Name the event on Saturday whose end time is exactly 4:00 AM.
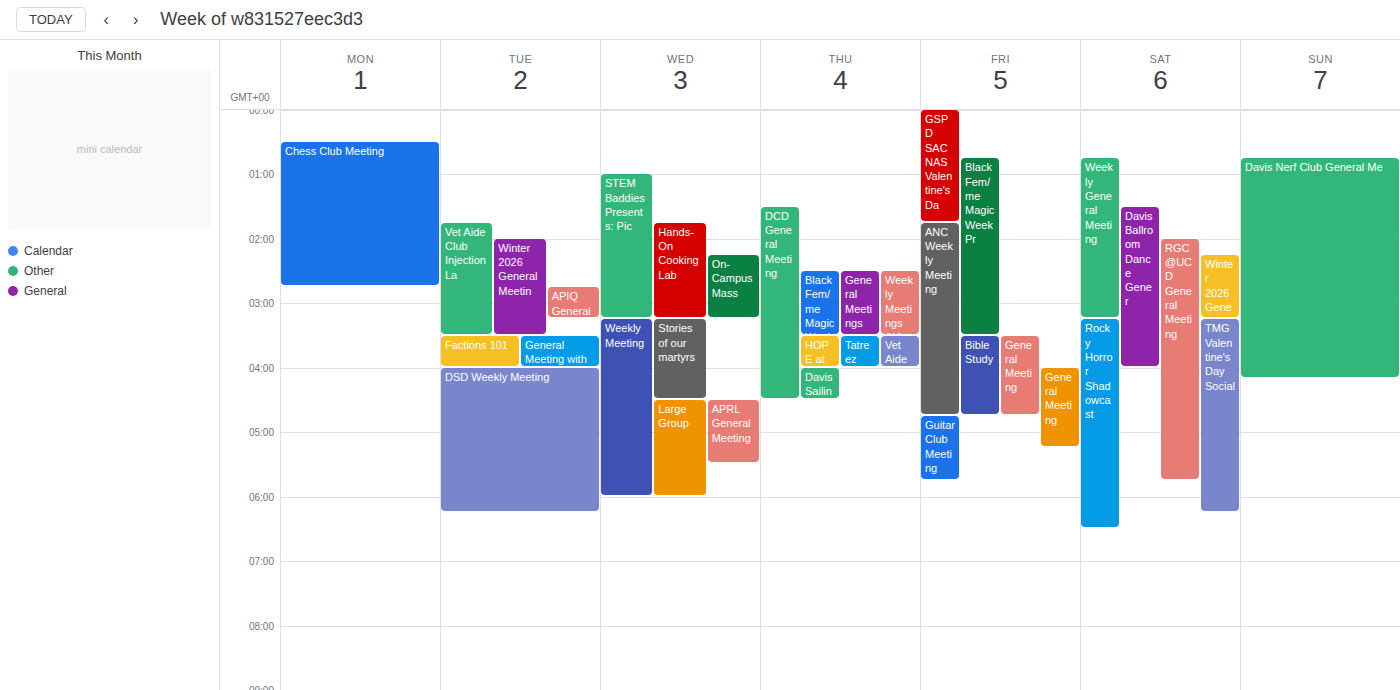
"Davis Ballroom Dance Gener"